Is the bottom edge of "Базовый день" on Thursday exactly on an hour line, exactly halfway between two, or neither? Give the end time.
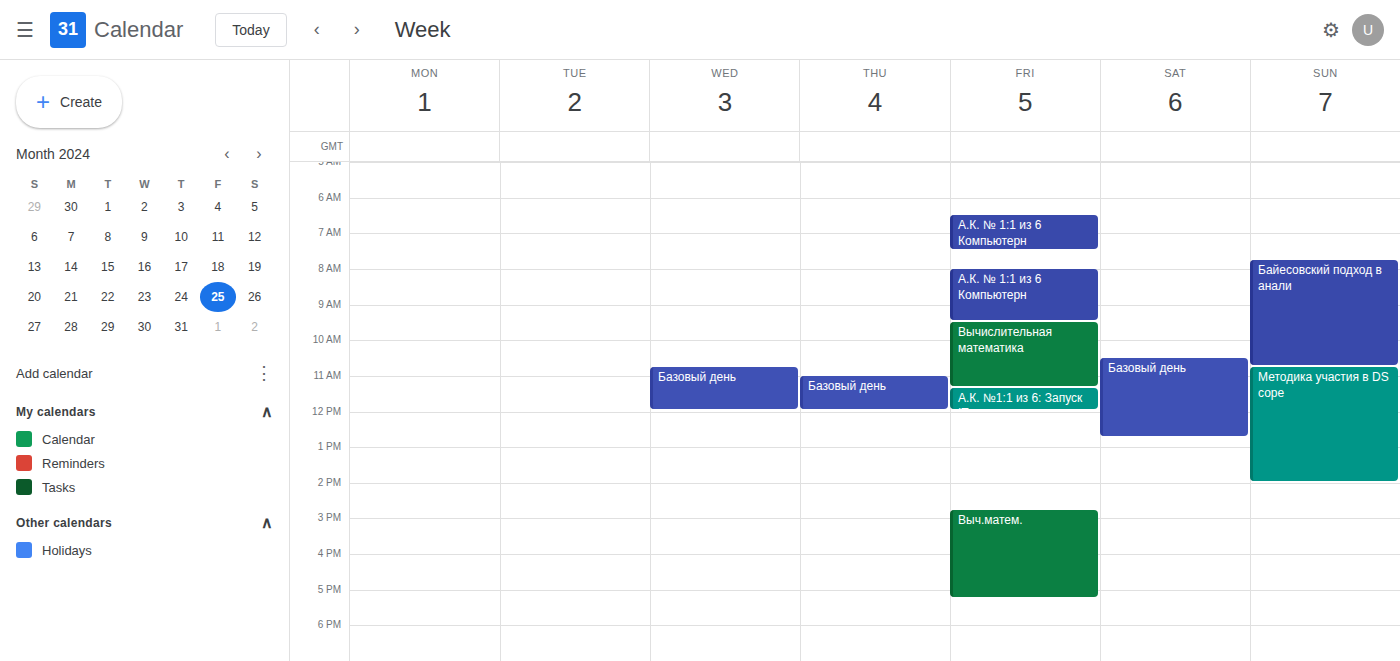
12:00 PM -- exactly on the 12 PM line.